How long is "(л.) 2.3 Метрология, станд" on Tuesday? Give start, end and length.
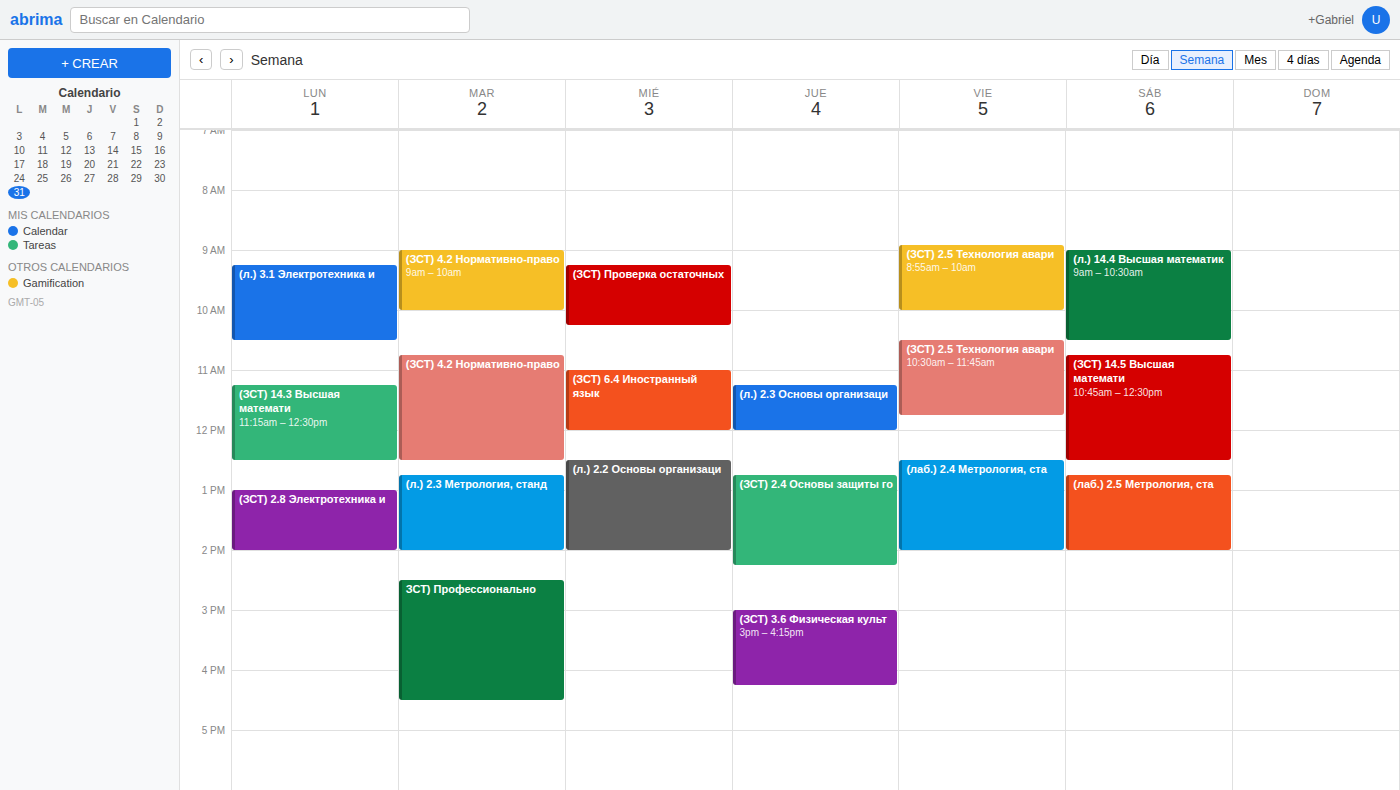
12:45 PM to 2:00 PM, 1 hour 15 minutes